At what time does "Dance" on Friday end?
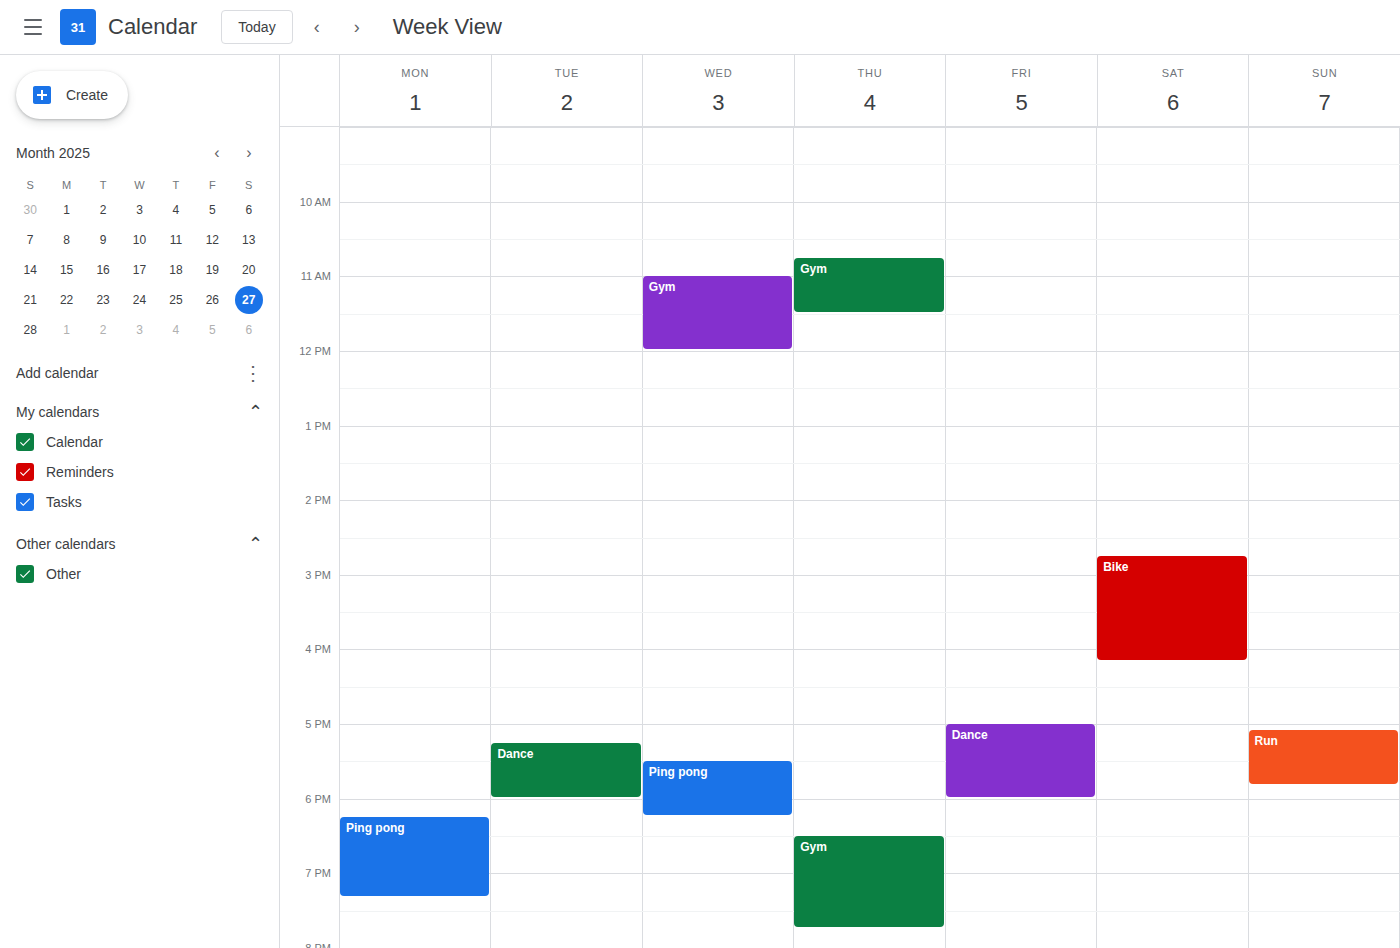
6:00 PM